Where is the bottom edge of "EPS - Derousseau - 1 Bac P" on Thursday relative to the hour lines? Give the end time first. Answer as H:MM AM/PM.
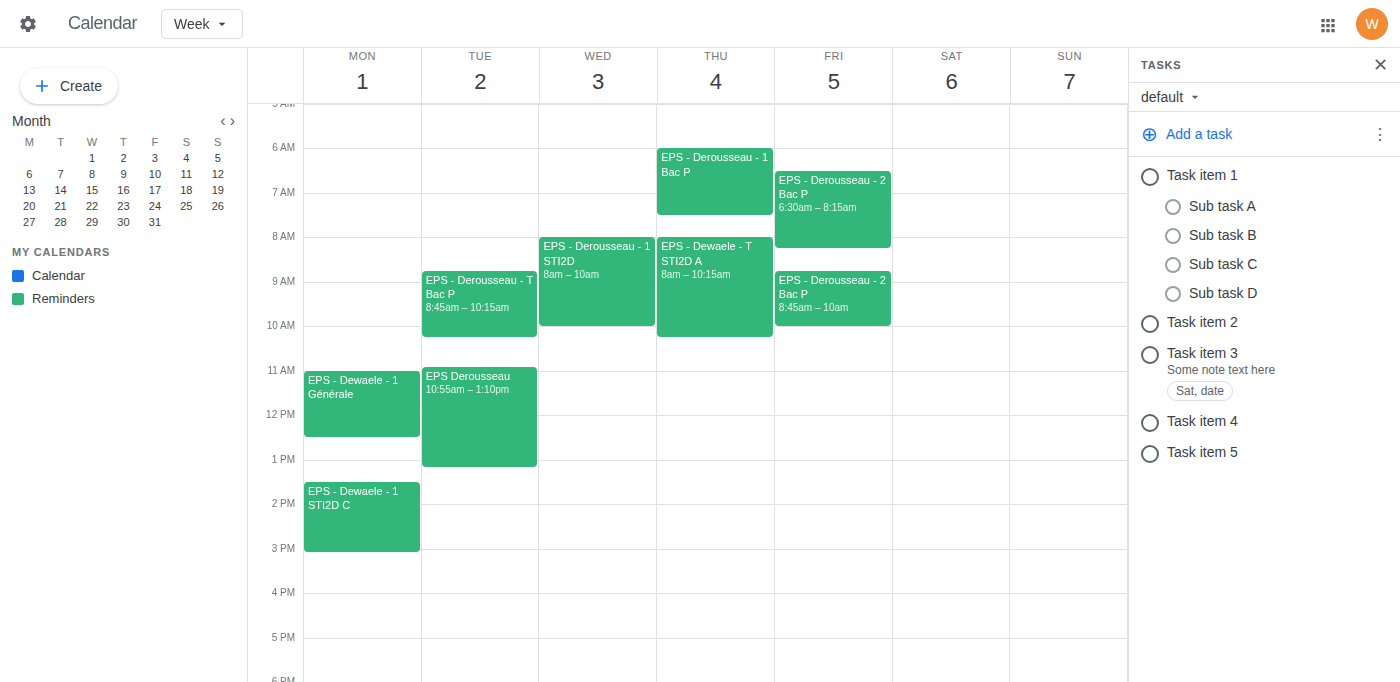
7:30 AM -- halfway between the 7 AM and 8 AM lines.